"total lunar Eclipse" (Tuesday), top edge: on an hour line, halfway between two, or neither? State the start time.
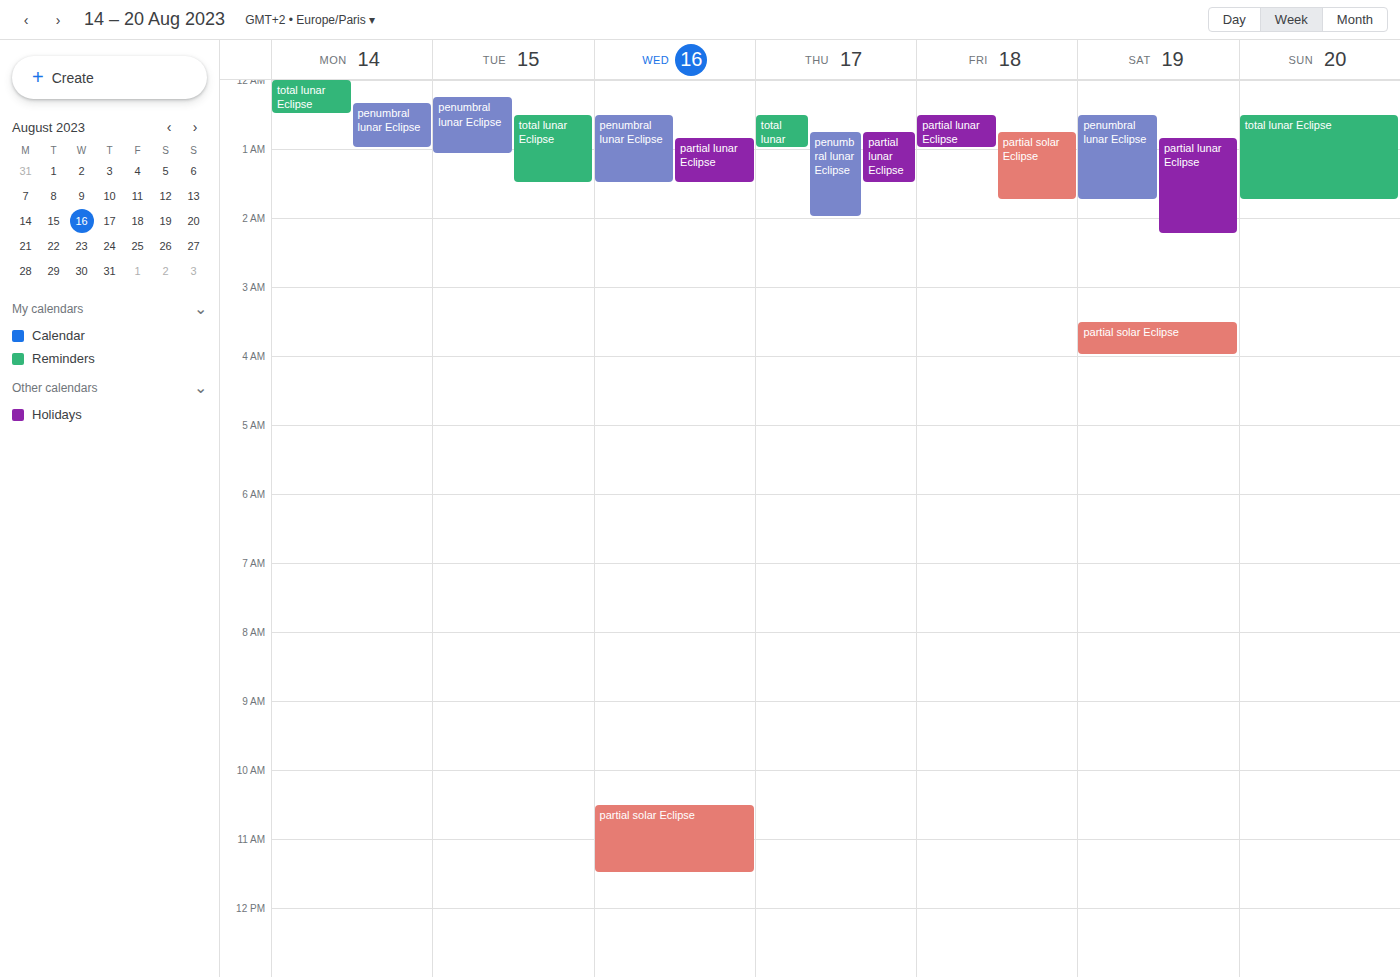
12:30 AM -- halfway between the 12 AM and 1 AM lines.